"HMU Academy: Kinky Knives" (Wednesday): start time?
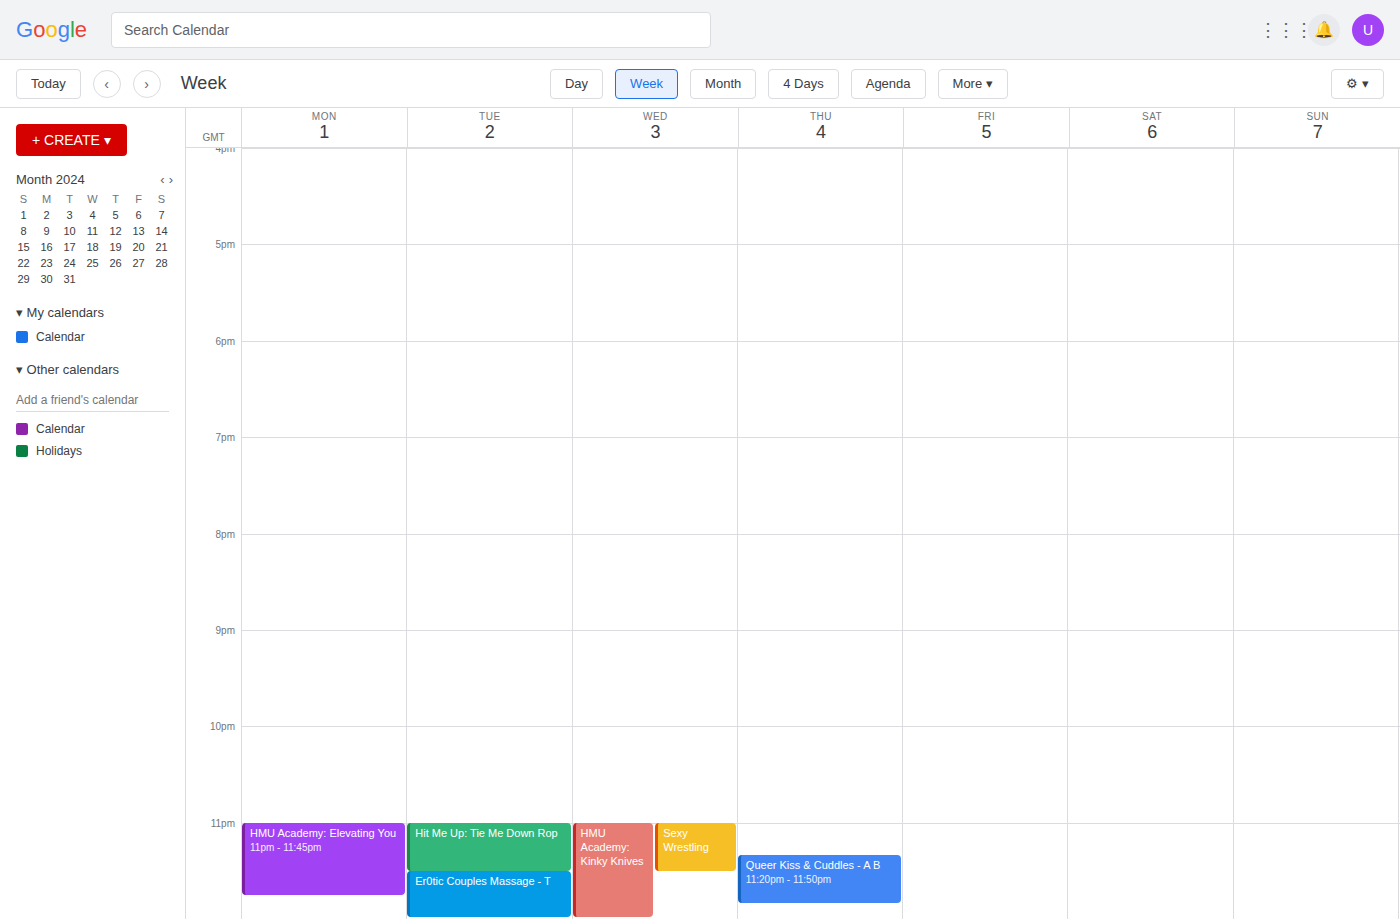
11:00 PM